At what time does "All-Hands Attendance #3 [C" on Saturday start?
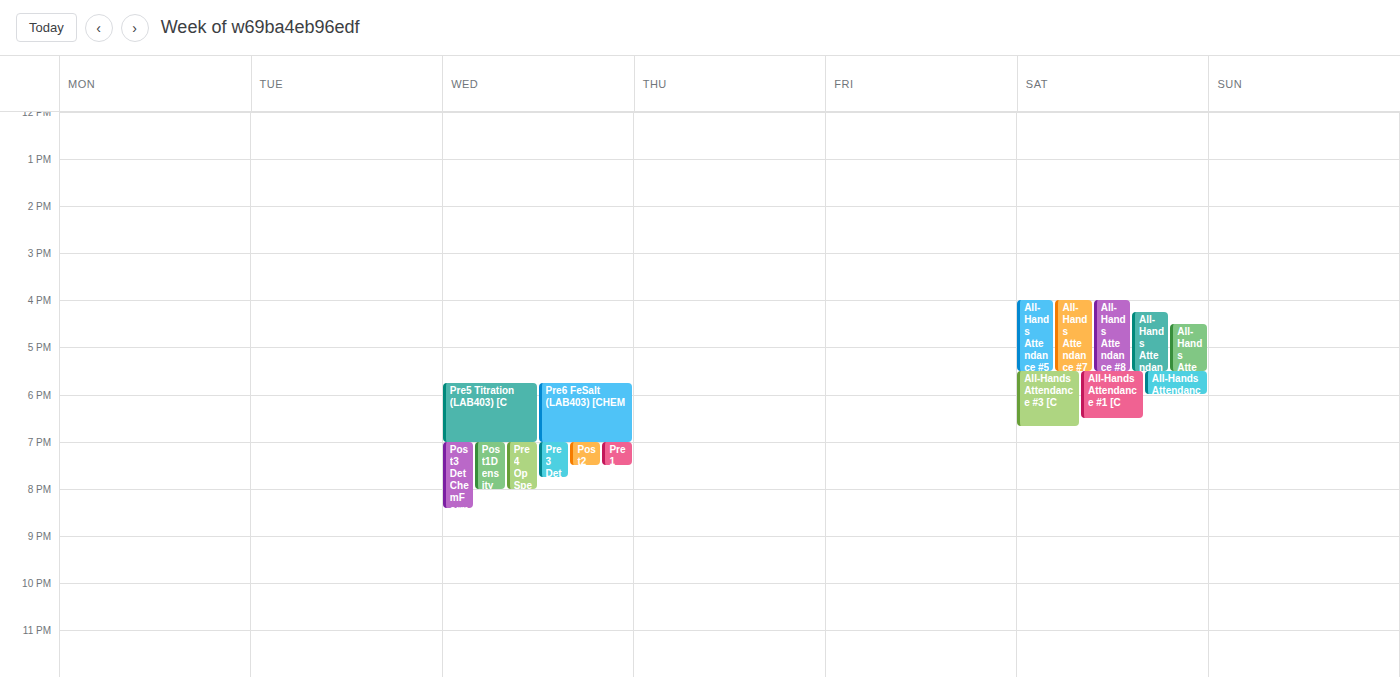
5:30 PM